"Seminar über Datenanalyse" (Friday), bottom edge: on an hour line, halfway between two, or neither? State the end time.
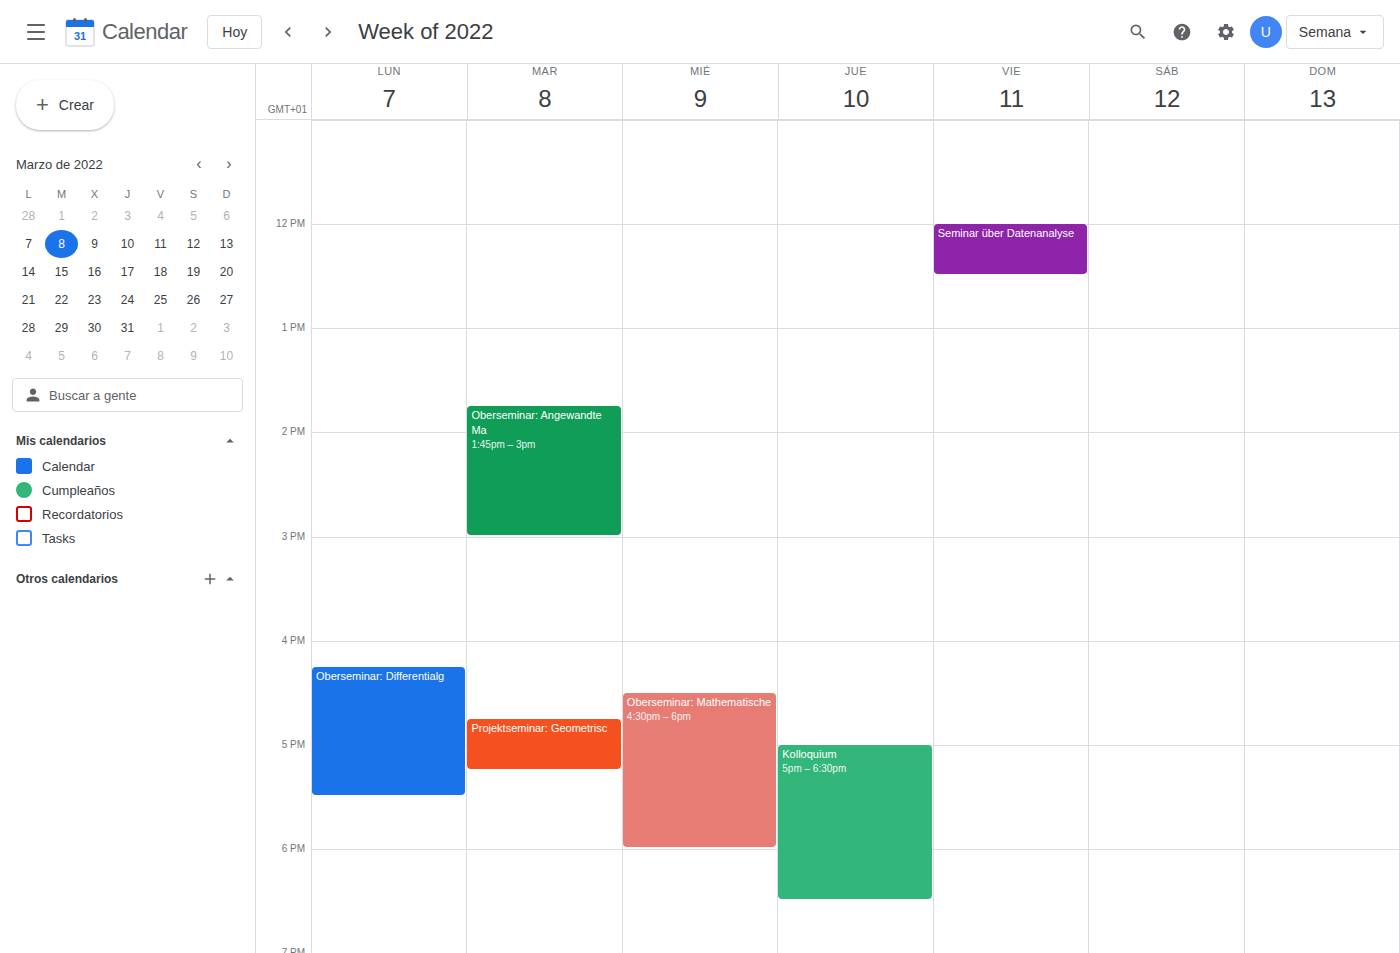
12:30 PM -- halfway between the 12 PM and 1 PM lines.